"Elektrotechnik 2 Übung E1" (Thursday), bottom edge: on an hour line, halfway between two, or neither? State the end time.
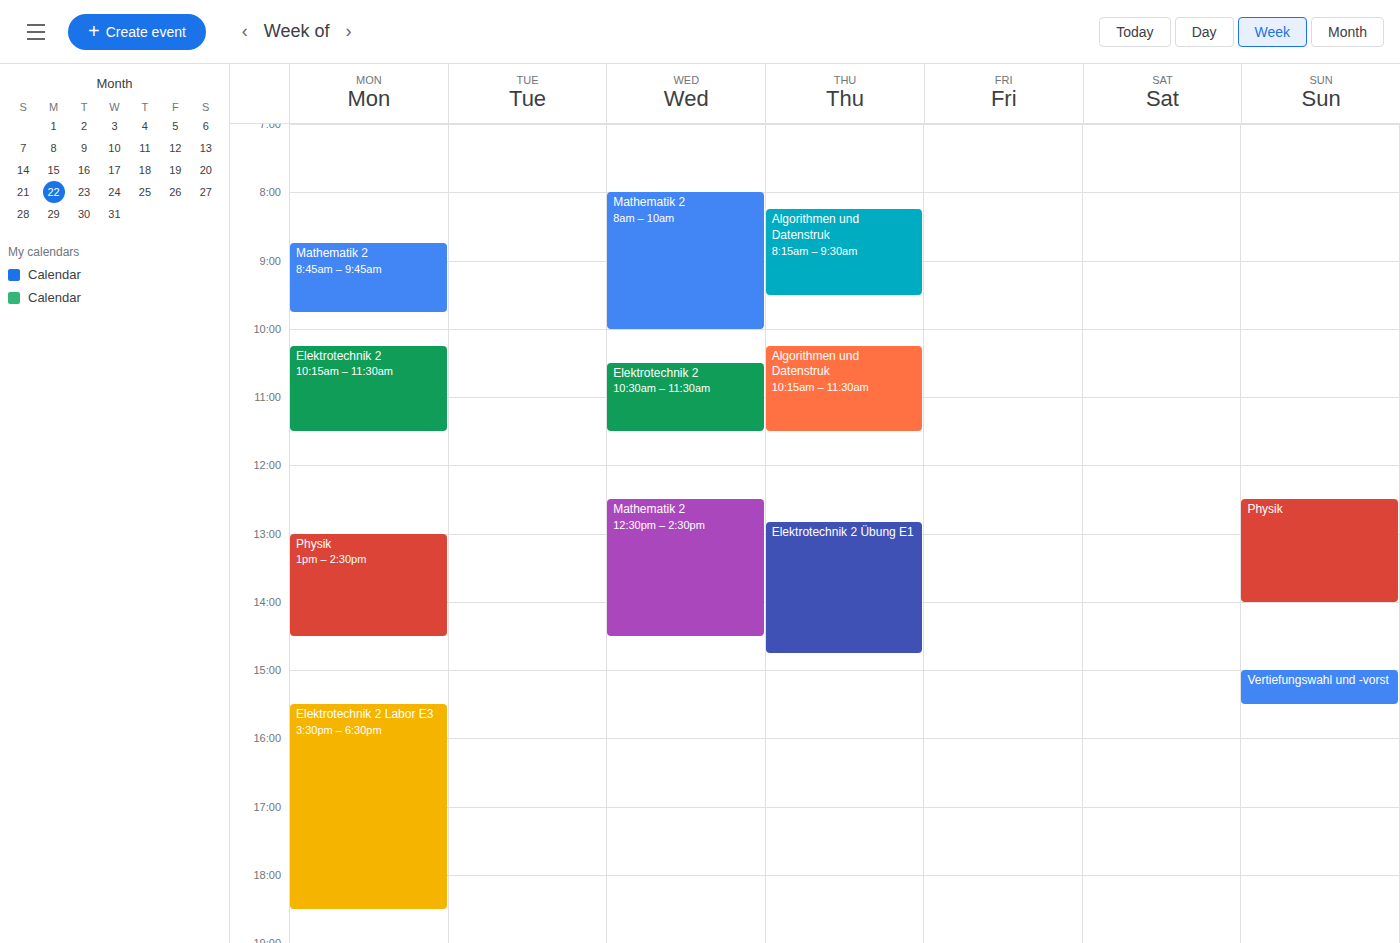
2:45 PM -- neither: three quarters of the way from the 2 PM line to the 3 PM line.